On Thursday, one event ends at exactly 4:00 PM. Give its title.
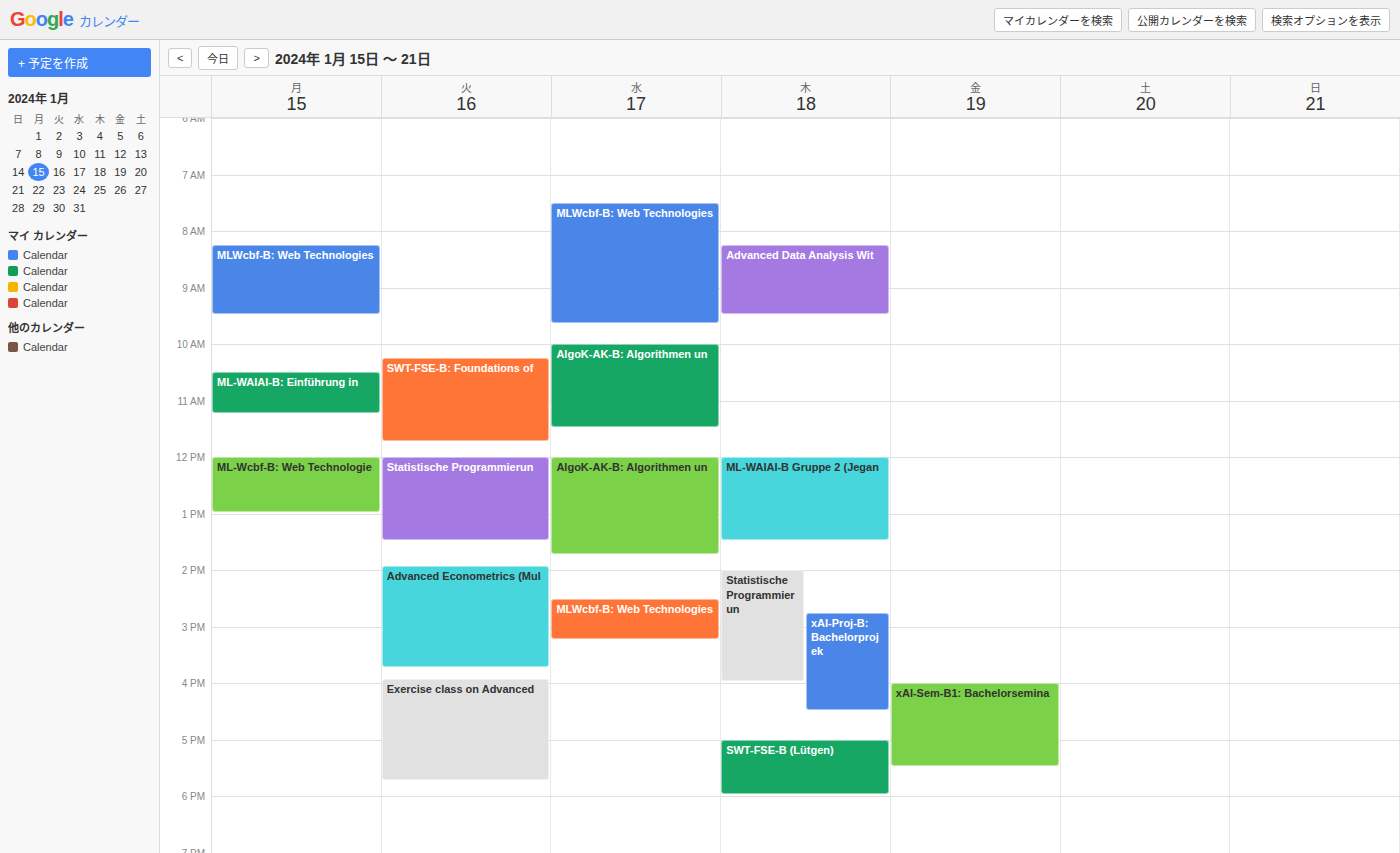
"Statistische Programmierun"